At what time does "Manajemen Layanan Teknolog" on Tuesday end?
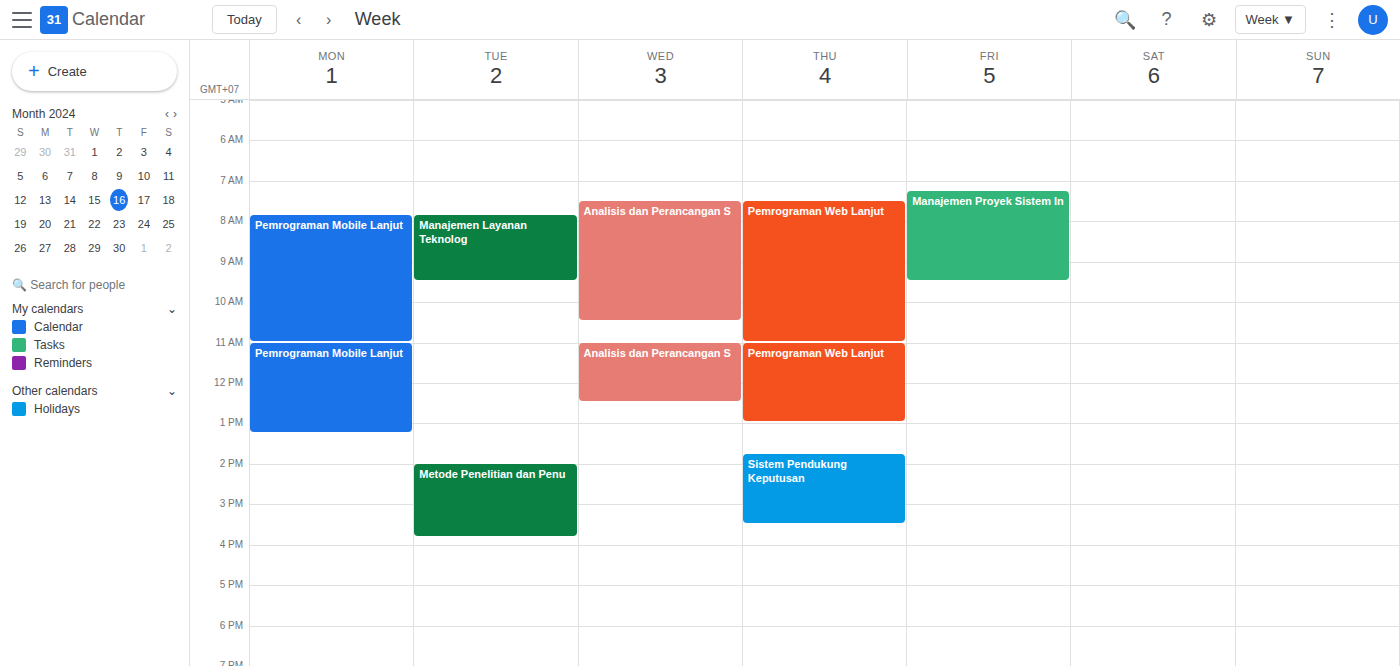
9:30 AM